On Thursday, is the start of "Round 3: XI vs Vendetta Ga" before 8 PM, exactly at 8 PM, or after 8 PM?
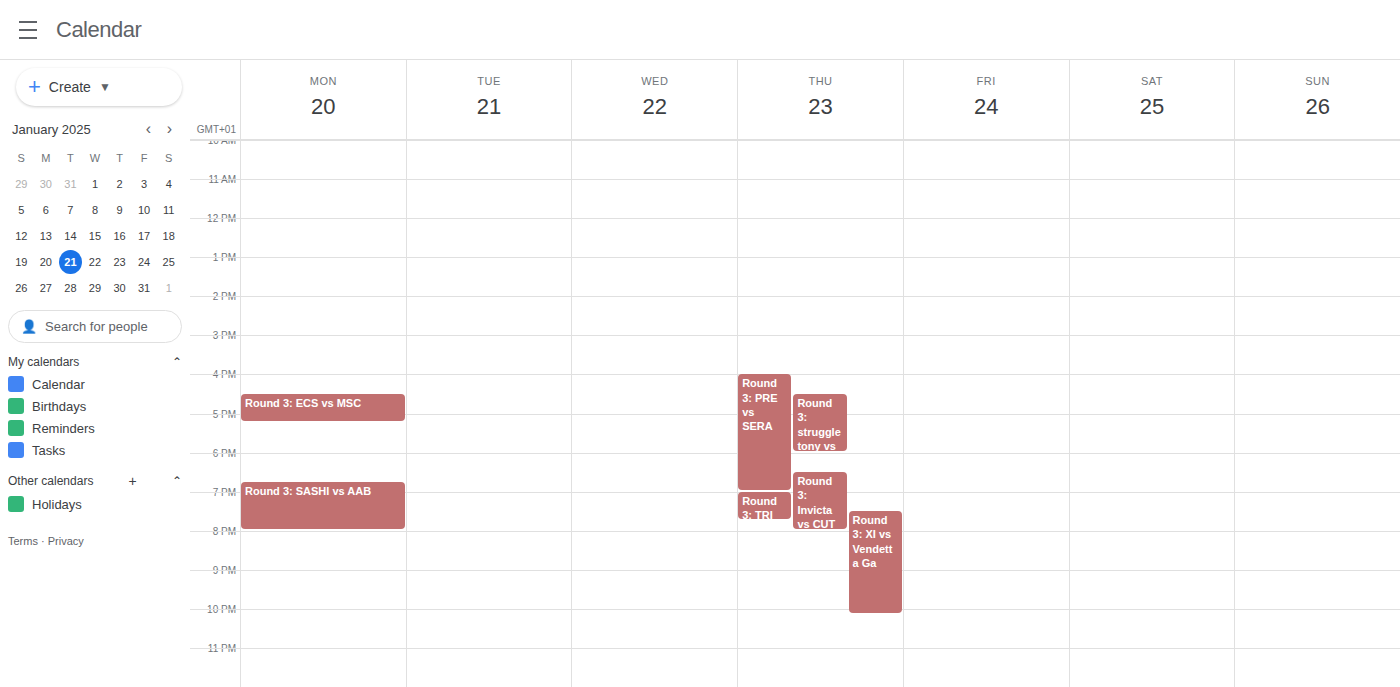
7:30 PM -- before 8 PM, 30 minutes above the 8 PM line.